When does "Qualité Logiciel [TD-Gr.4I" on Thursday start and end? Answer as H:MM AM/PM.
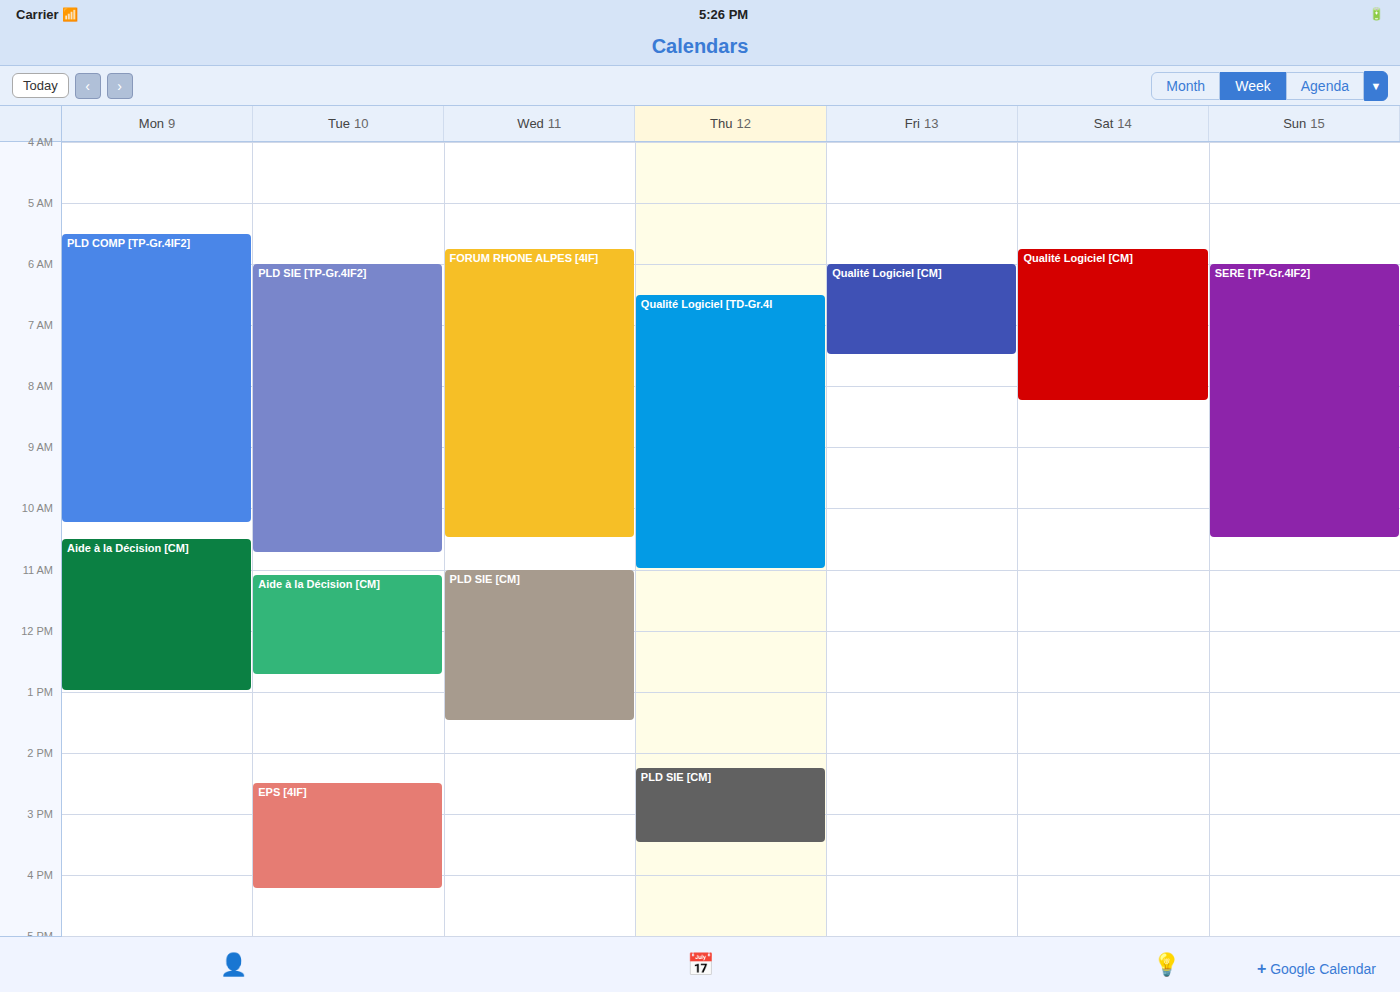
6:30 AM to 11:00 AM